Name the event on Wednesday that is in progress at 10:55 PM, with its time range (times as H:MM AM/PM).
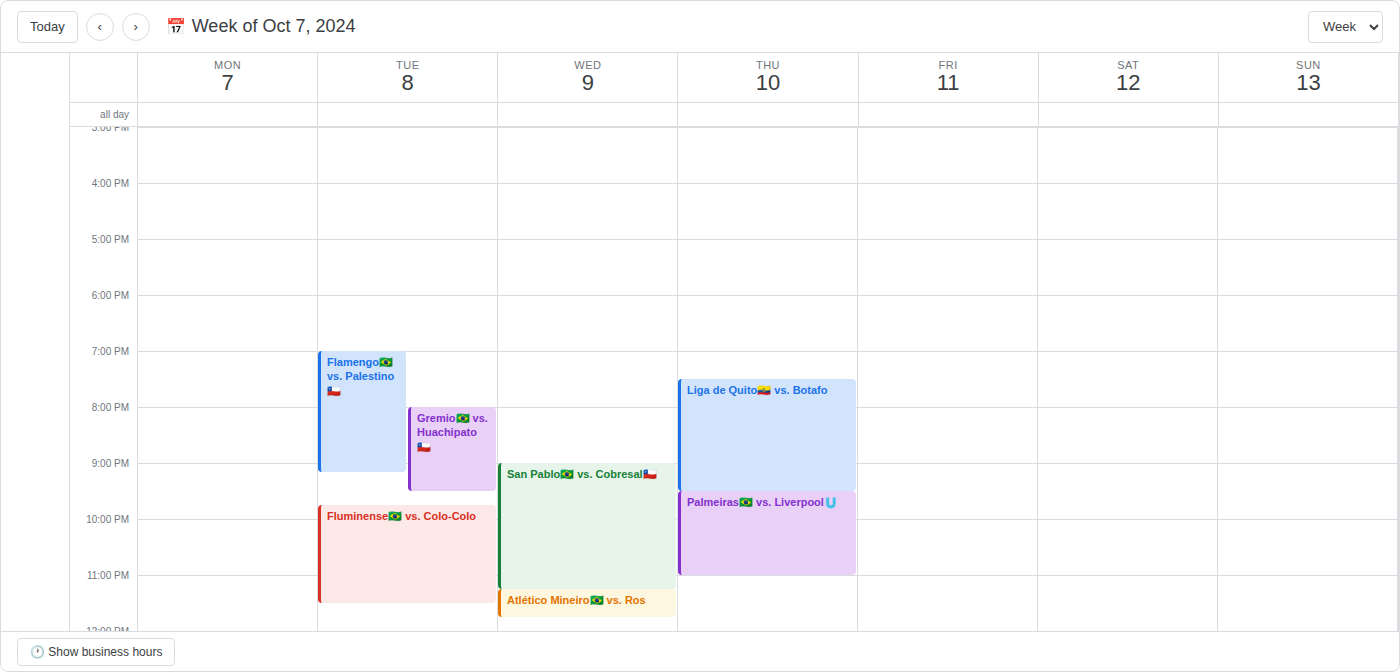
"San Pablo🇧🇷 vs. Cobresal🇨🇱", 9:00 PM to 11:15 PM